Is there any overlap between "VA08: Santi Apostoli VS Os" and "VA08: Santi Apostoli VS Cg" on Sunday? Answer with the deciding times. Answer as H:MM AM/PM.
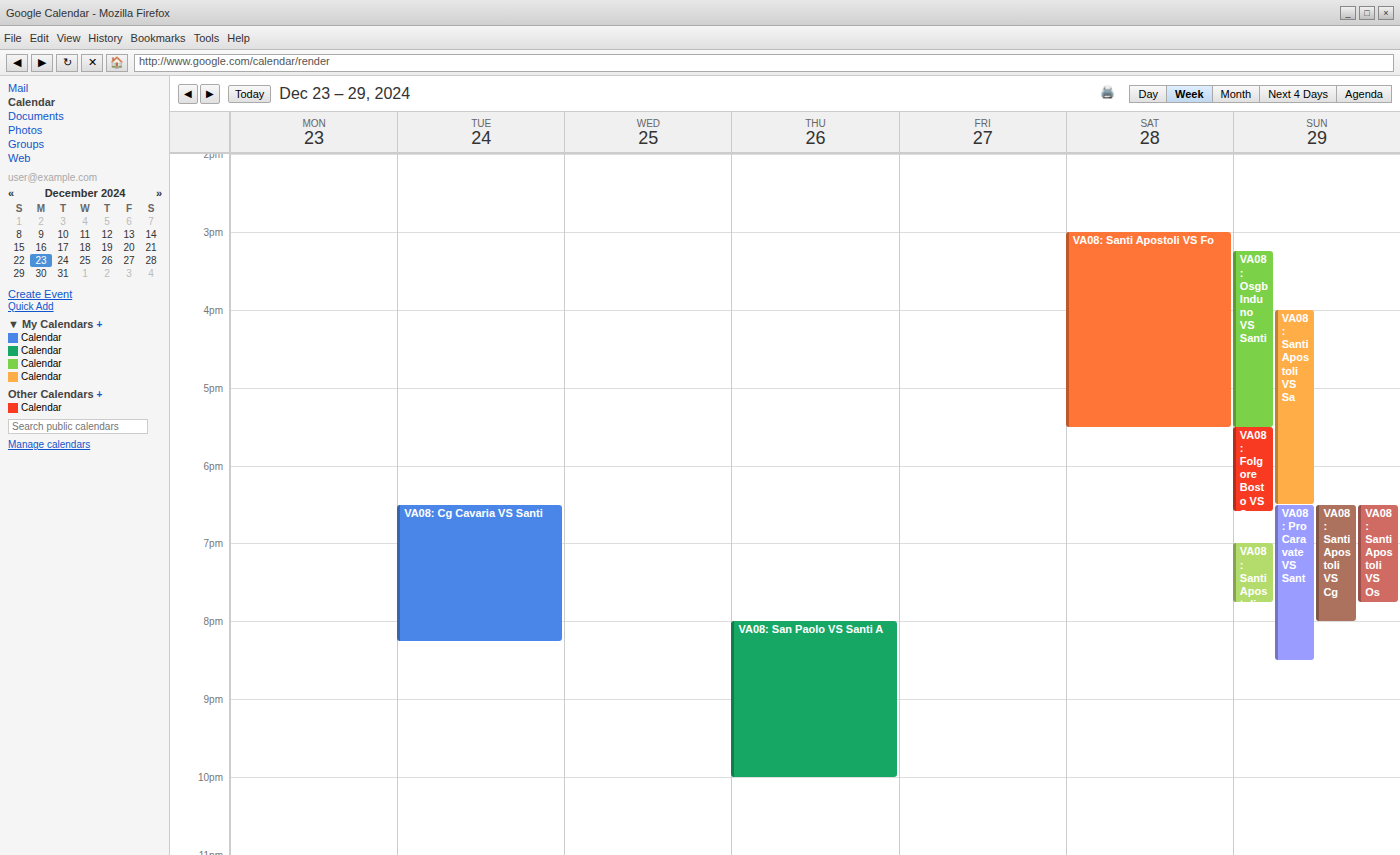
"VA08: Santi Apostoli VS Cg" starts at 6:30 PM, before "VA08: Santi Apostoli VS Os" ends at 7:45 PM -- they overlap.